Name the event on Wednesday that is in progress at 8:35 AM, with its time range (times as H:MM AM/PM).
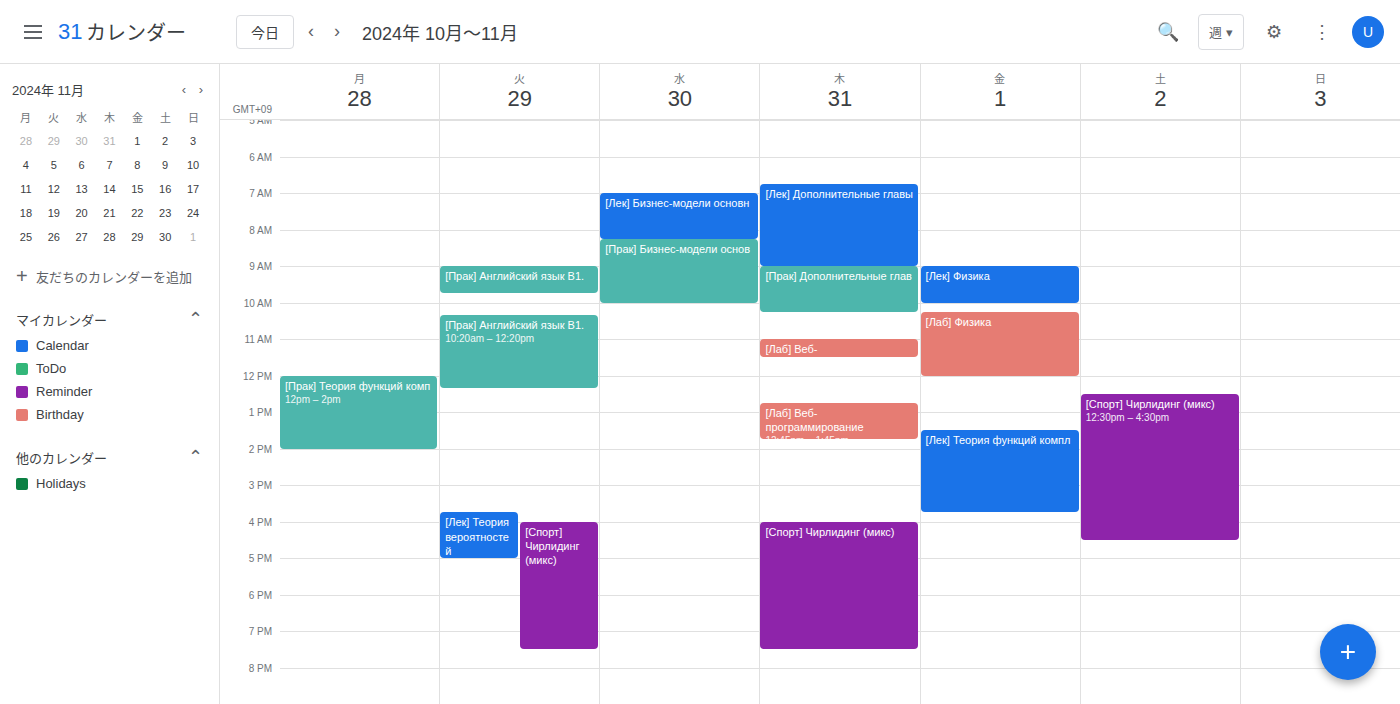
"[Прак] Бизнес-модели основ", 8:15 AM to 10:00 AM